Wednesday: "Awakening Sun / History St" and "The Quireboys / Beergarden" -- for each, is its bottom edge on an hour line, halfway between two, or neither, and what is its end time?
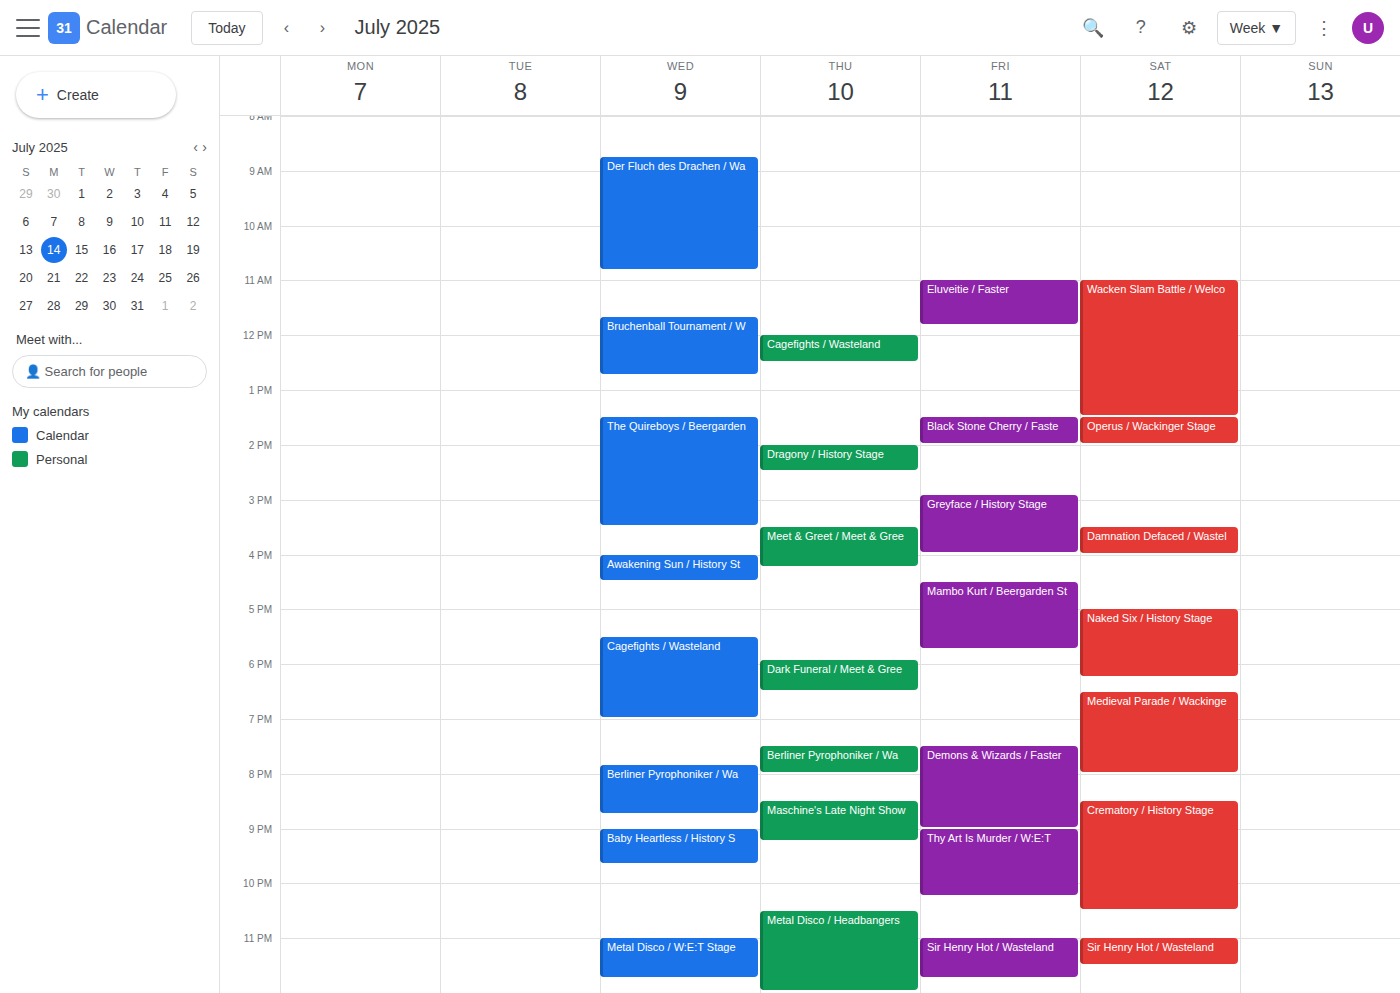
"Awakening Sun / History St": 16:30, halfway between the 16:00 and 17:00 lines. "The Quireboys / Beergarden": 15:30, halfway between the 15:00 and 16:00 lines.